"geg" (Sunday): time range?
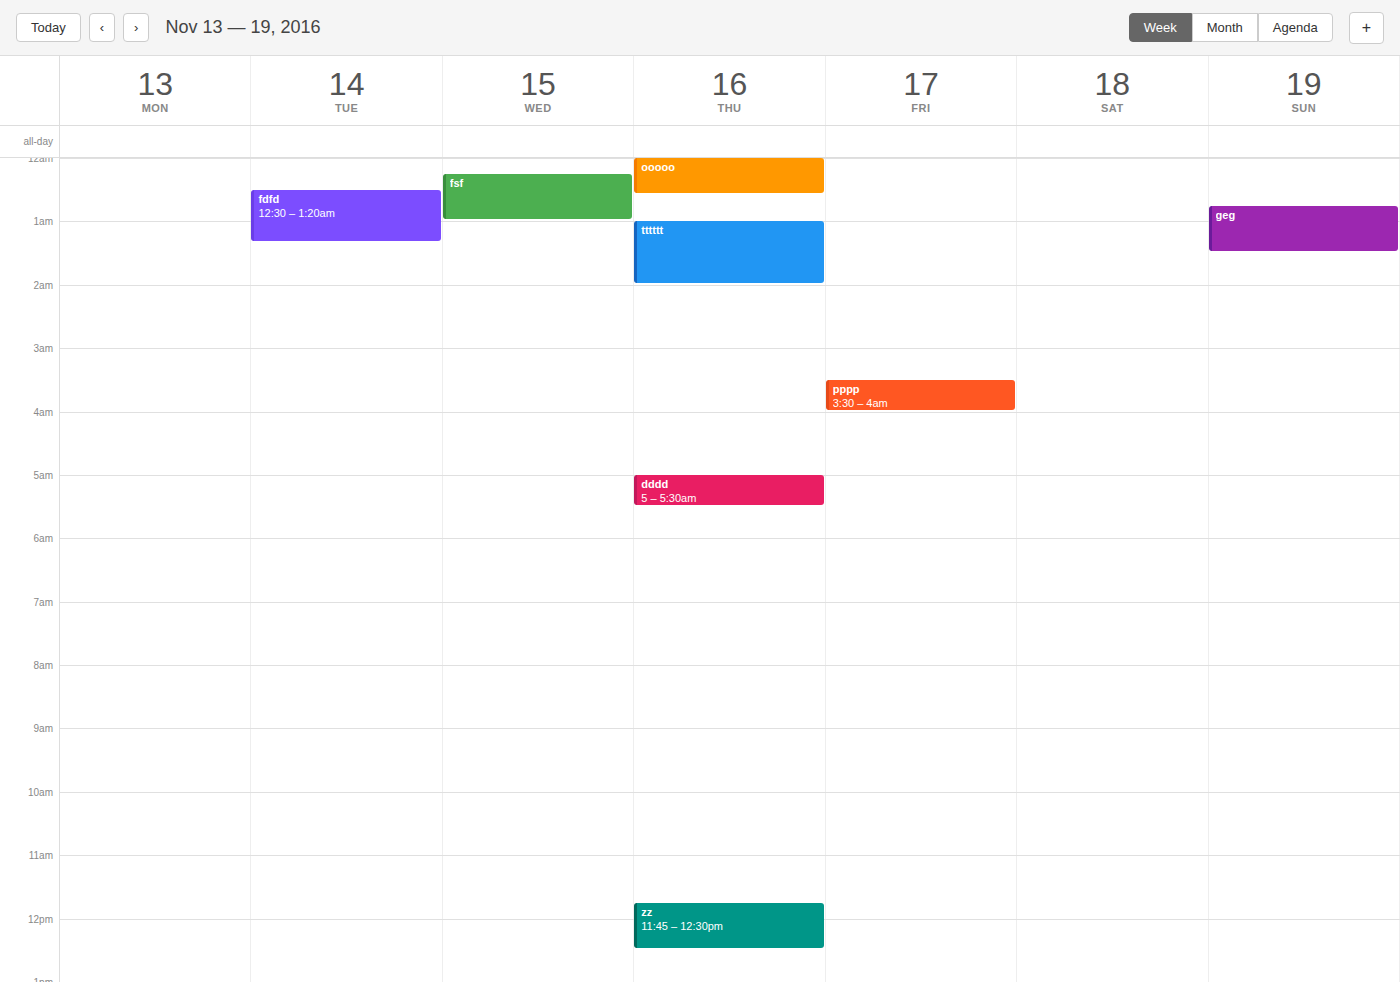
12:45 AM to 1:30 AM